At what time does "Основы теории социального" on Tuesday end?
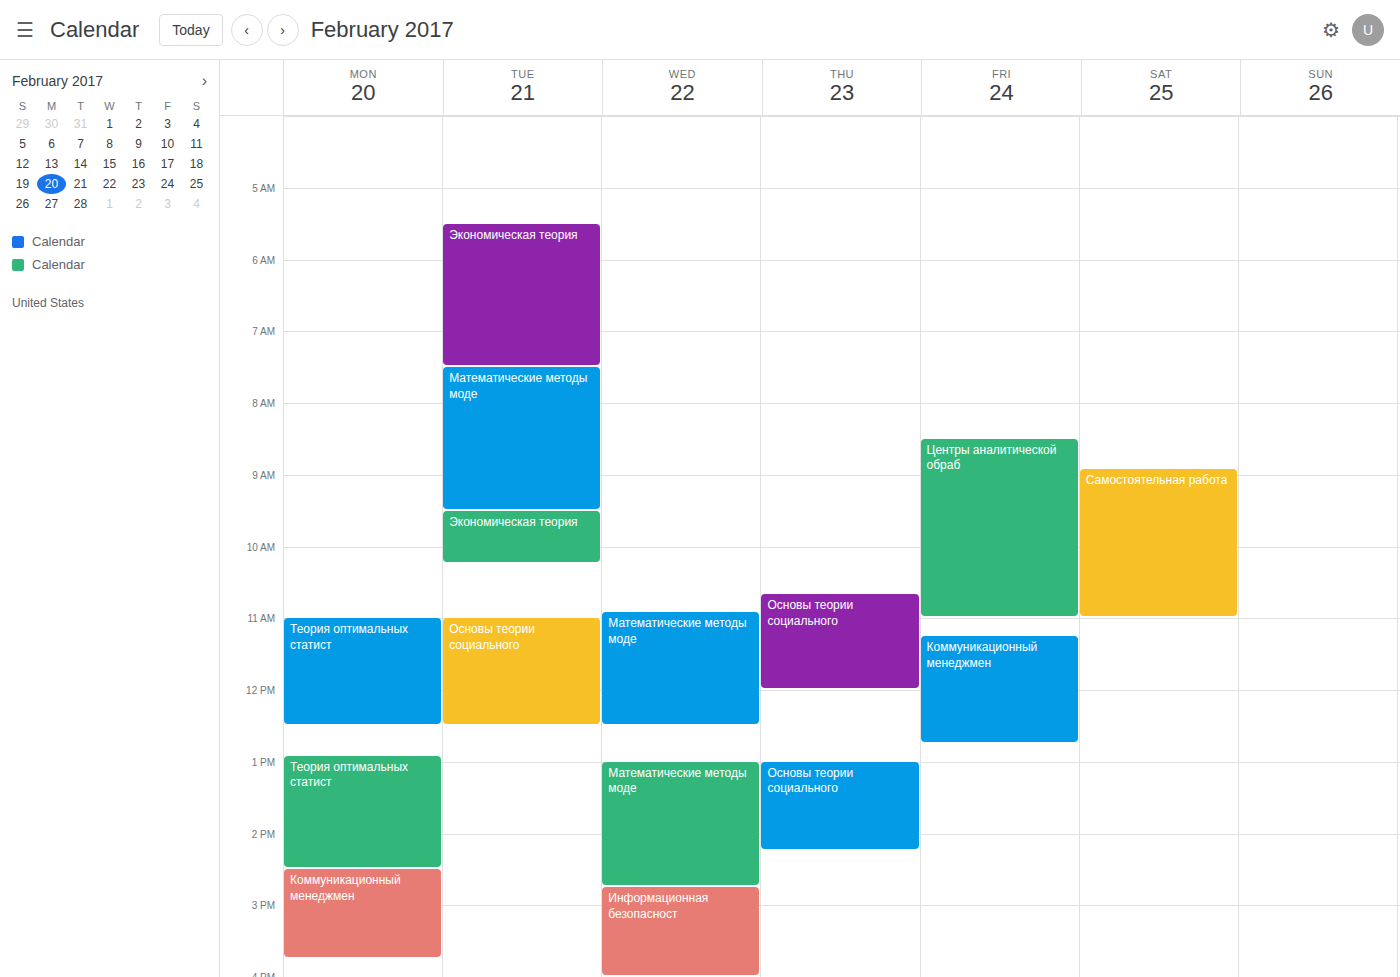
12:30 PM